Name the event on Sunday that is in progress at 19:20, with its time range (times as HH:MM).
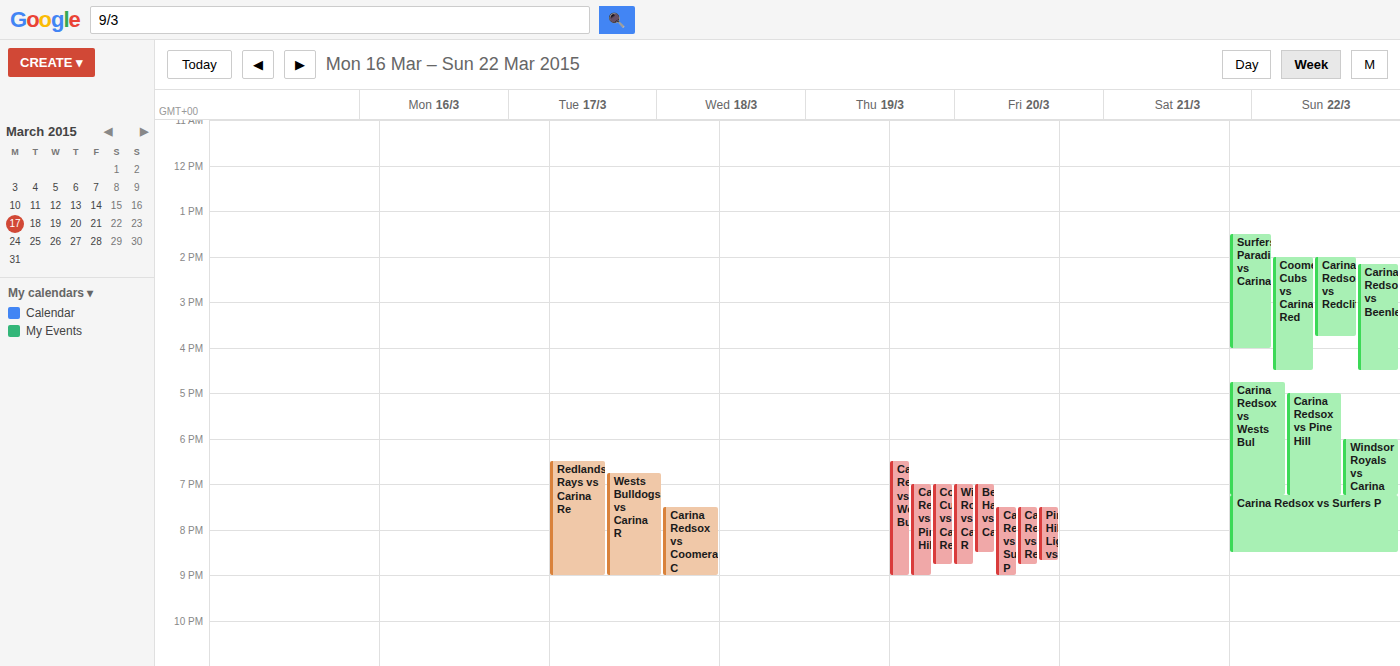
"Carina Redsox vs Surfers P", 19:15 to 20:30